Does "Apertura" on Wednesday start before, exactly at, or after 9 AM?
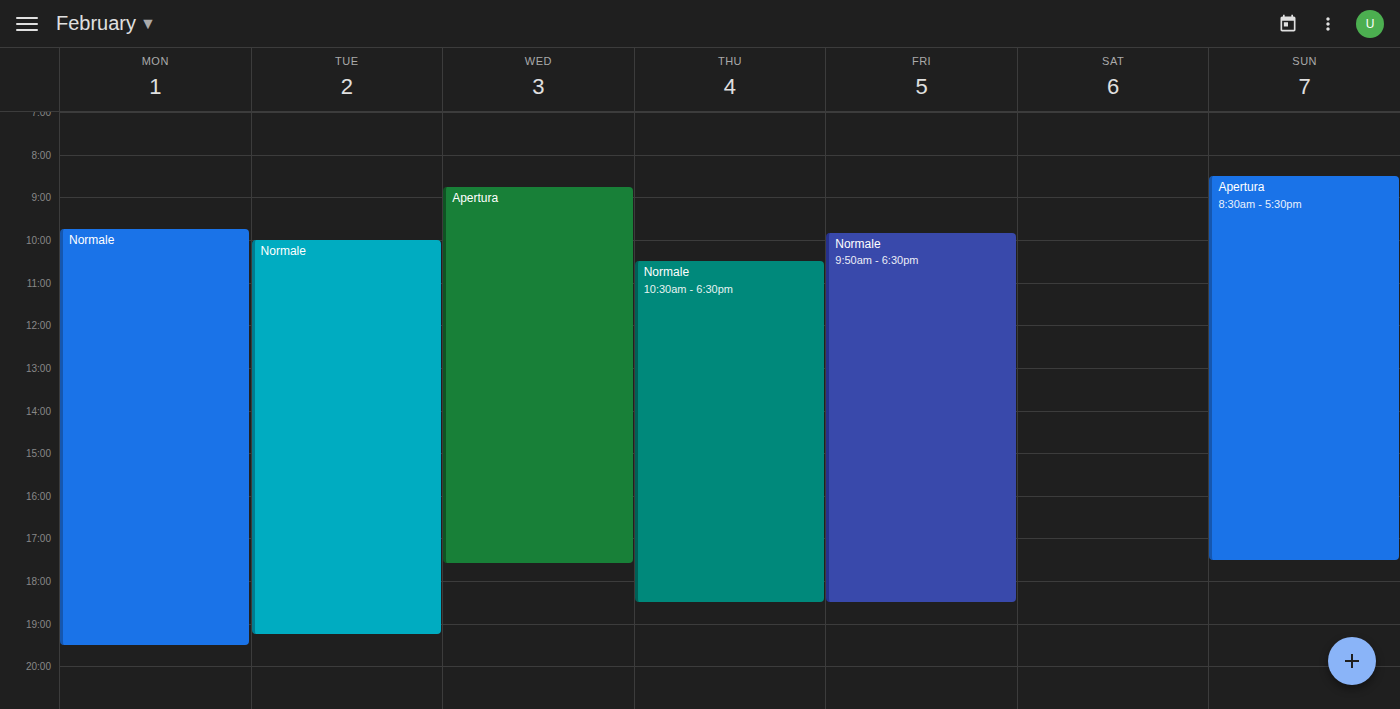
8:45 AM -- before 9 AM, 15 minutes above the 9 AM line.